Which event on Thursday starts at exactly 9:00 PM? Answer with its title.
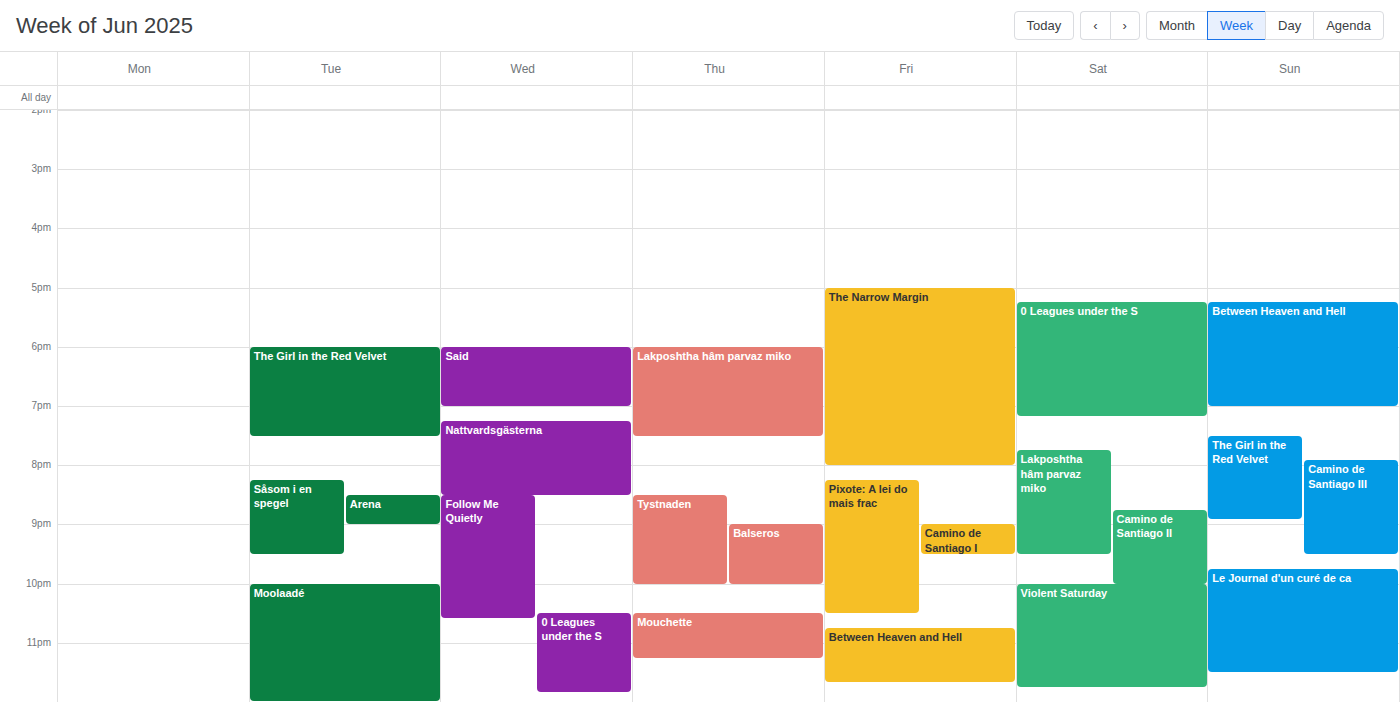
"Balseros"